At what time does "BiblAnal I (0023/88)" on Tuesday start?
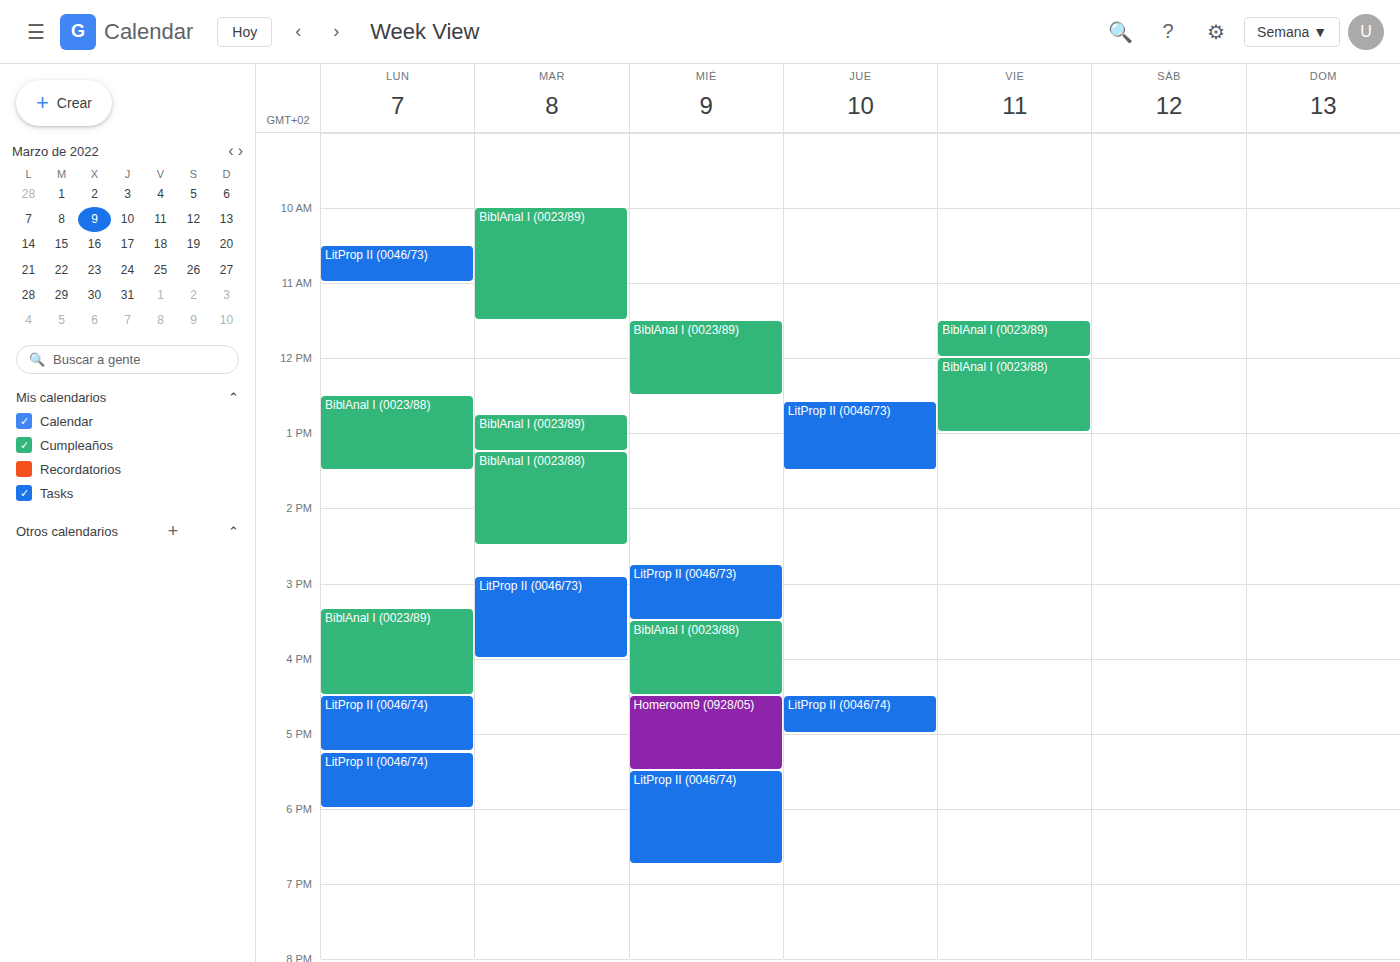
1:15 PM